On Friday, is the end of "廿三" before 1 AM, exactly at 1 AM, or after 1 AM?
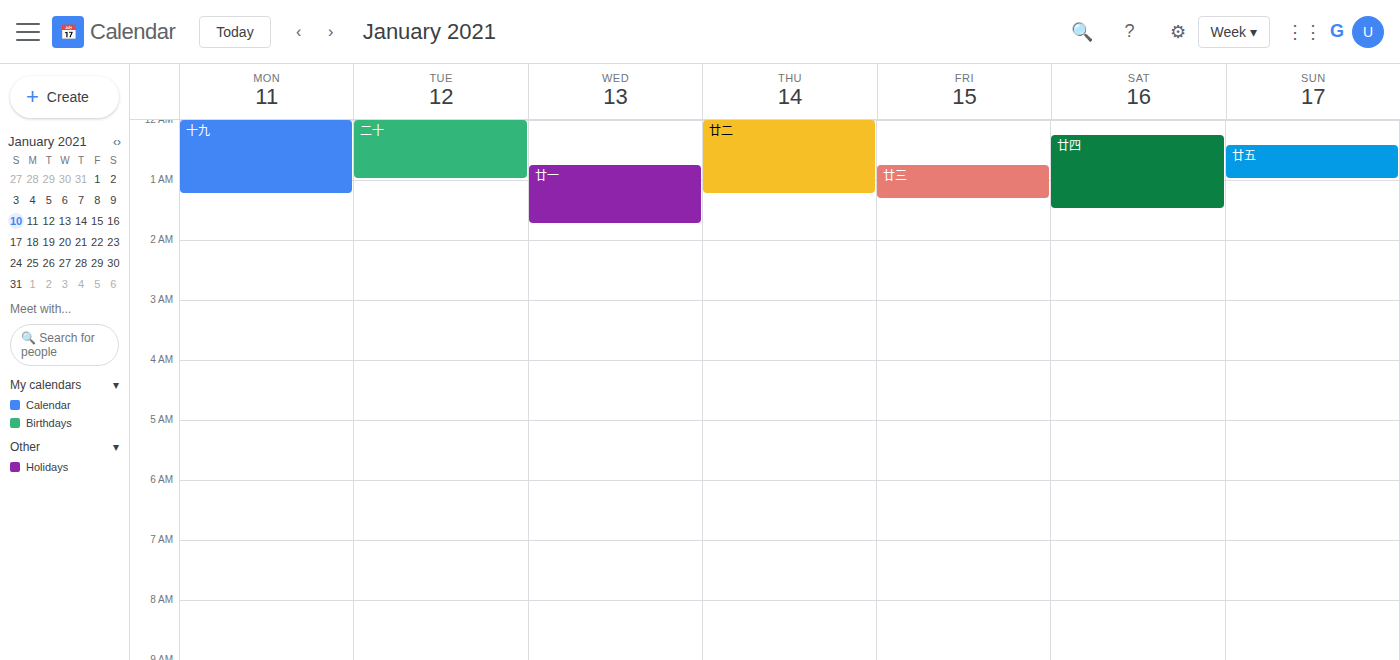
1:20 AM -- after 1 AM, 20 minutes below the 1 AM line.